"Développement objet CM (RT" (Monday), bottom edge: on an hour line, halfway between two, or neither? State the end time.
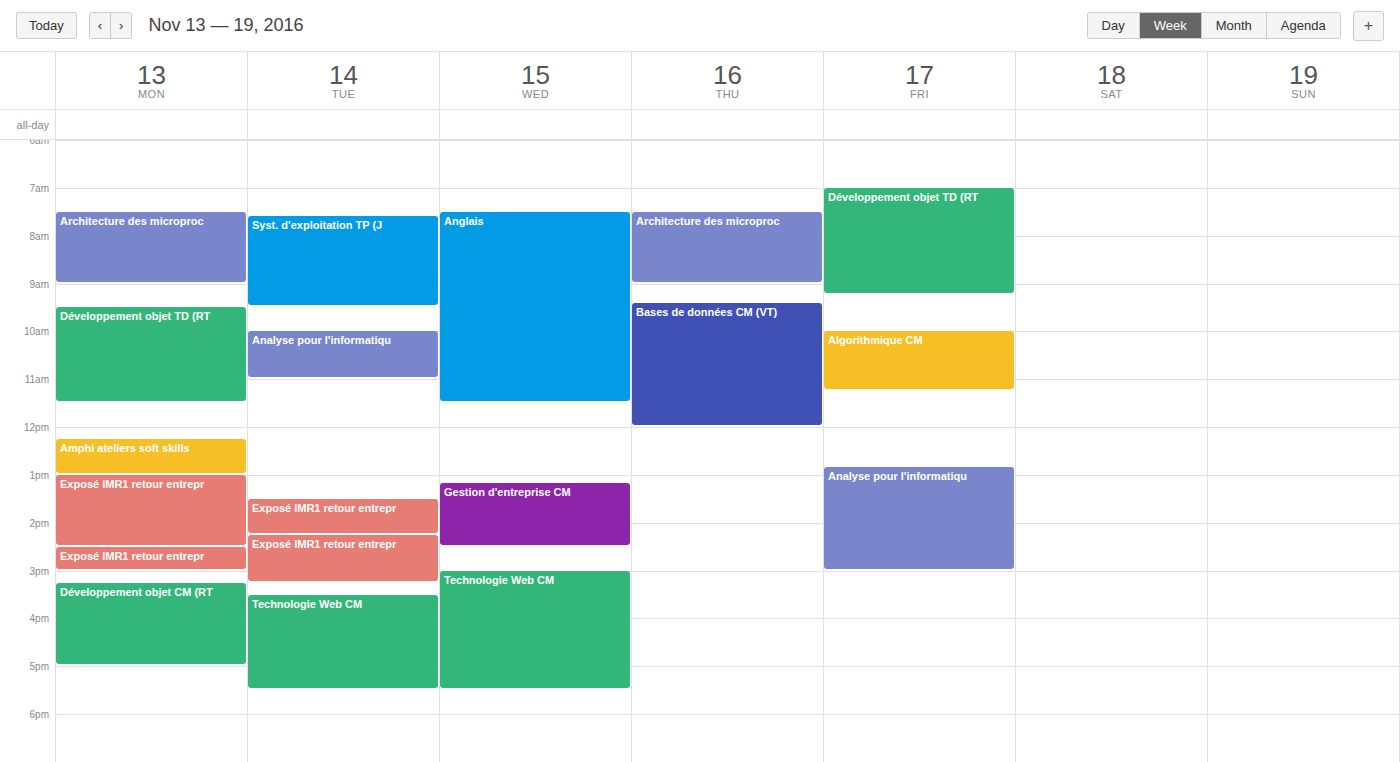
5:00 PM -- exactly on the 5 PM line.